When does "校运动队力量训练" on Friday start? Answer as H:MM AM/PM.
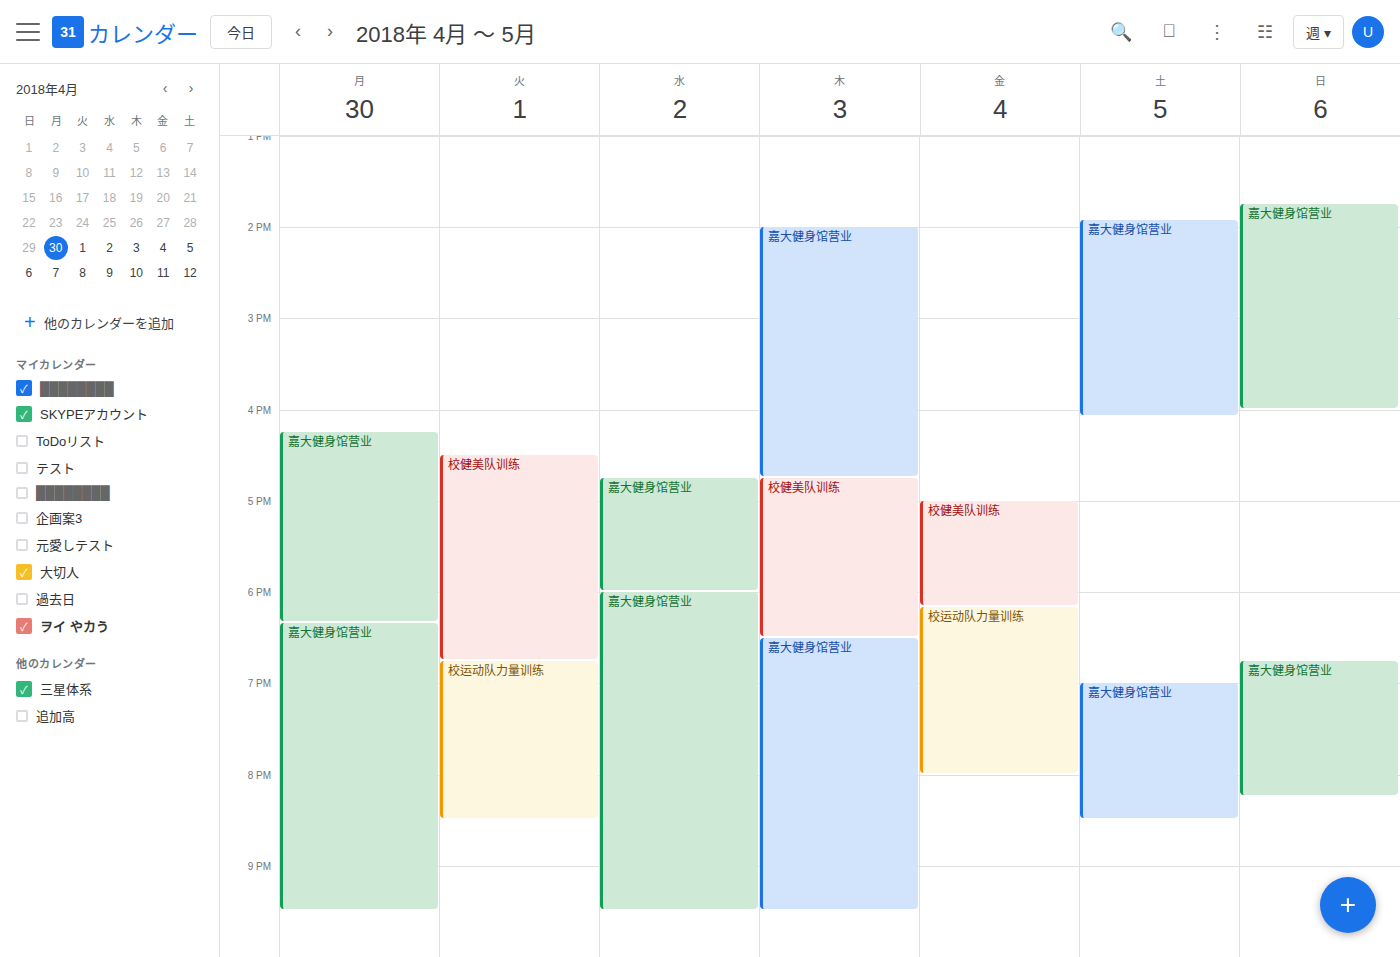
6:10 PM